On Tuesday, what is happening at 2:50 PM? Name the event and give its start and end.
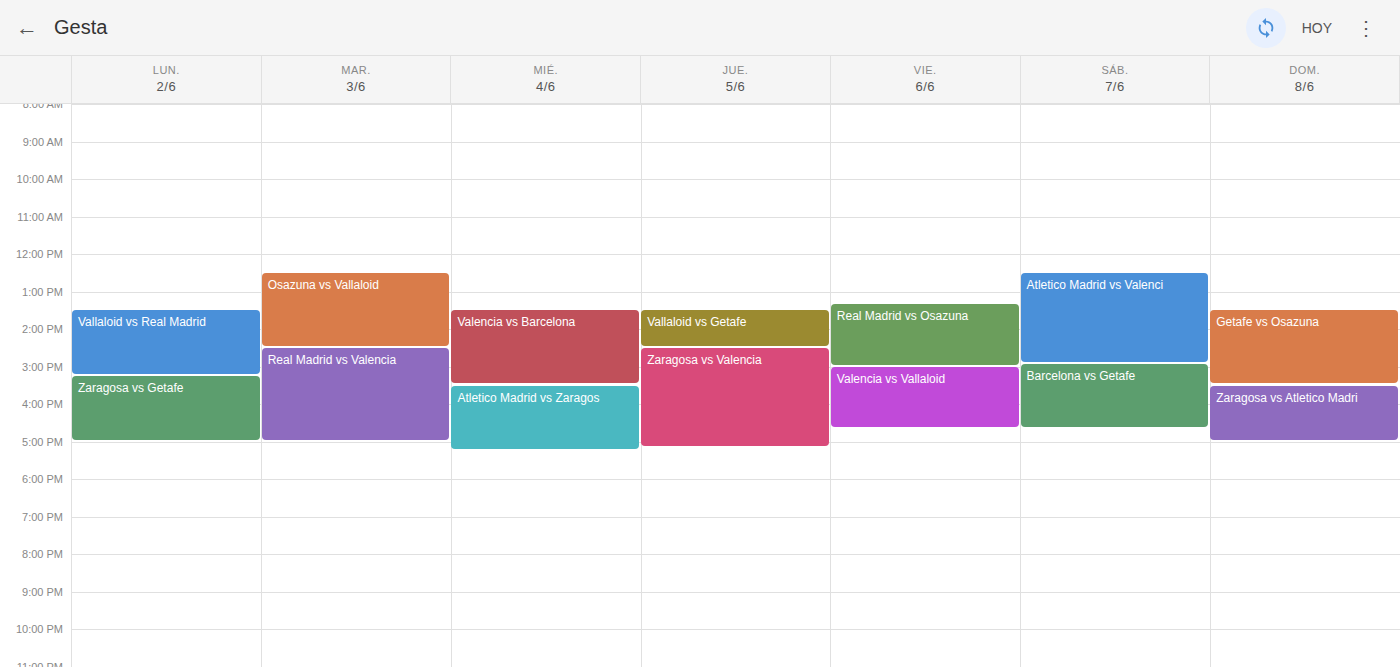
"Real Madrid vs Valencia", 2:30 PM to 5:00 PM